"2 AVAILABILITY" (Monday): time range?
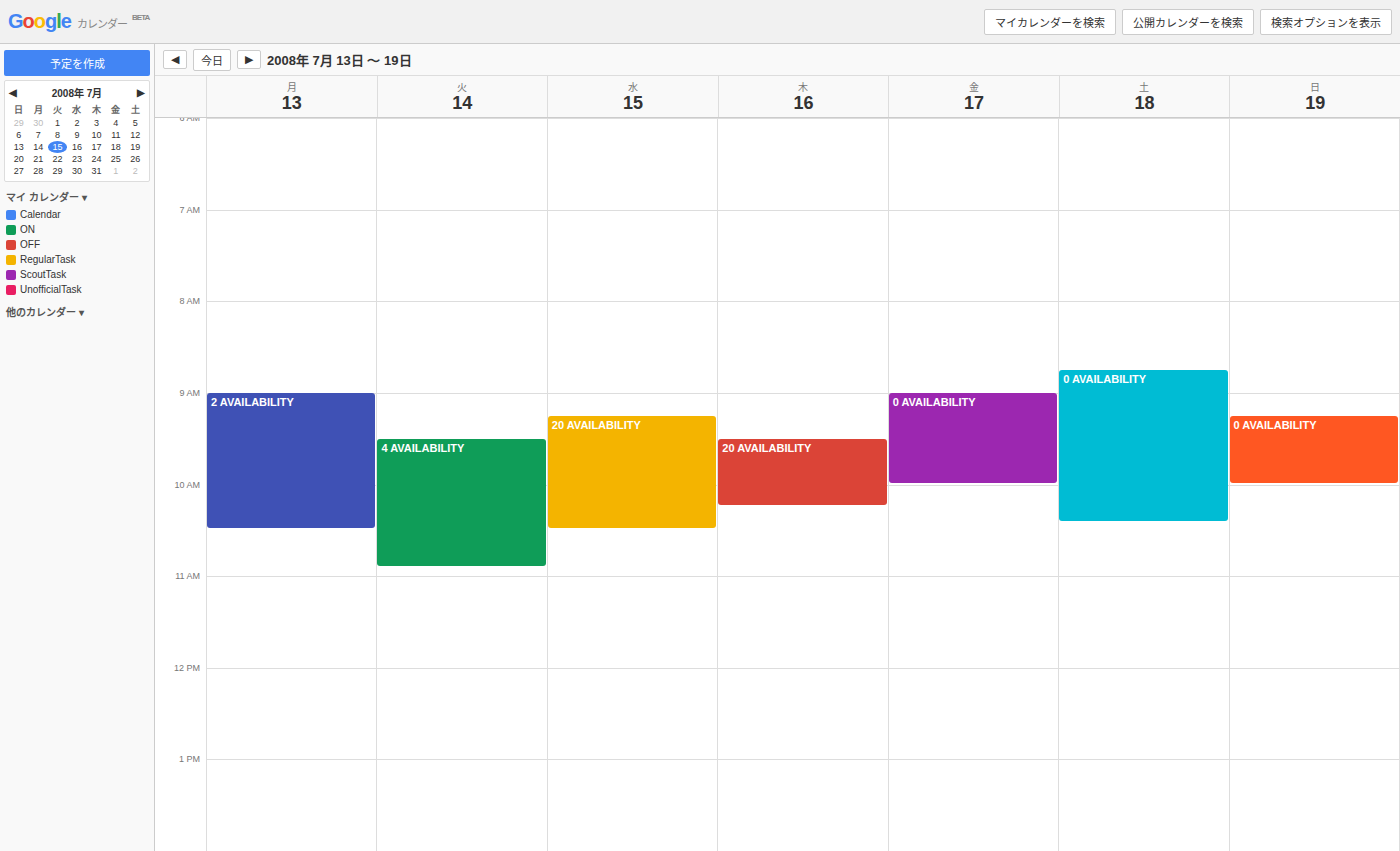
9:00 AM to 10:30 AM